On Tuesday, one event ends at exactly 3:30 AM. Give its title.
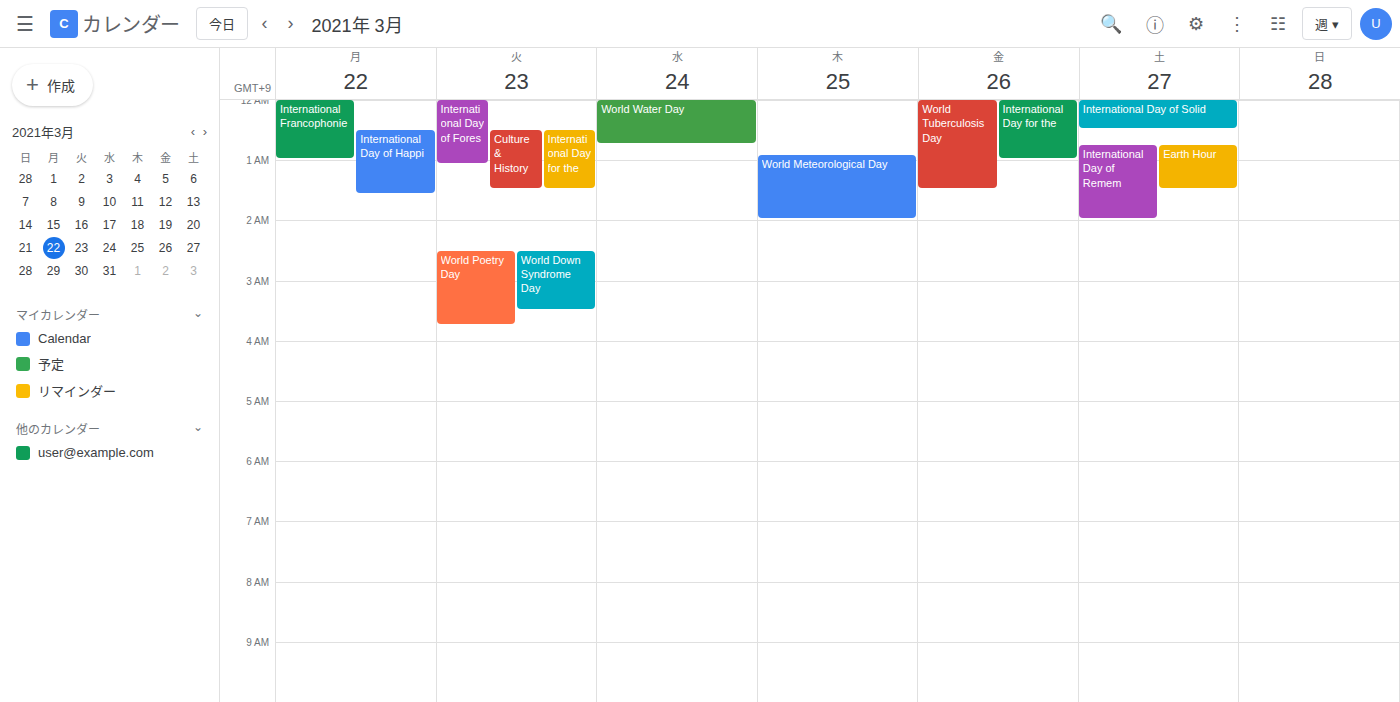
"World Down Syndrome Day"